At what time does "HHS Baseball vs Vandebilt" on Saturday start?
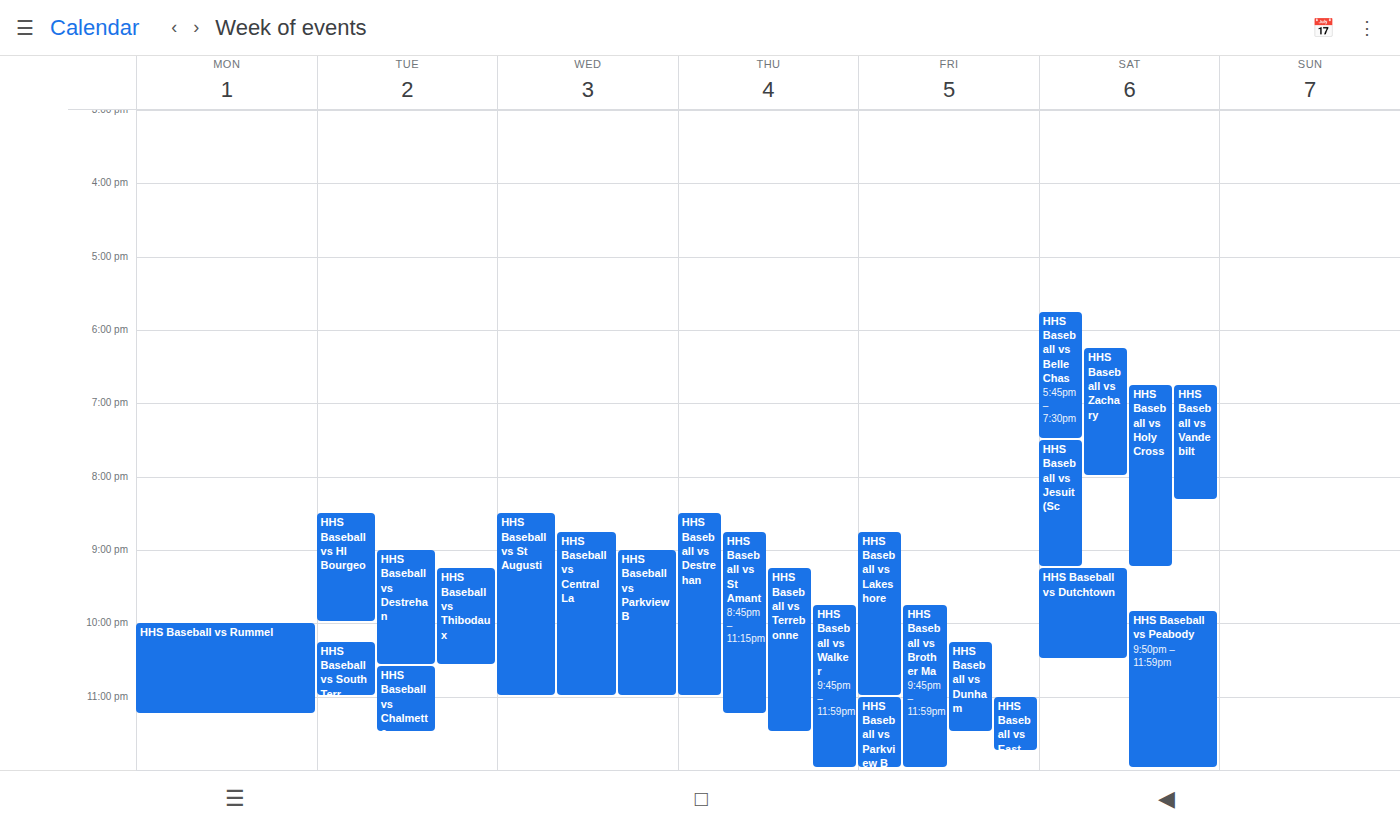
6:45 PM